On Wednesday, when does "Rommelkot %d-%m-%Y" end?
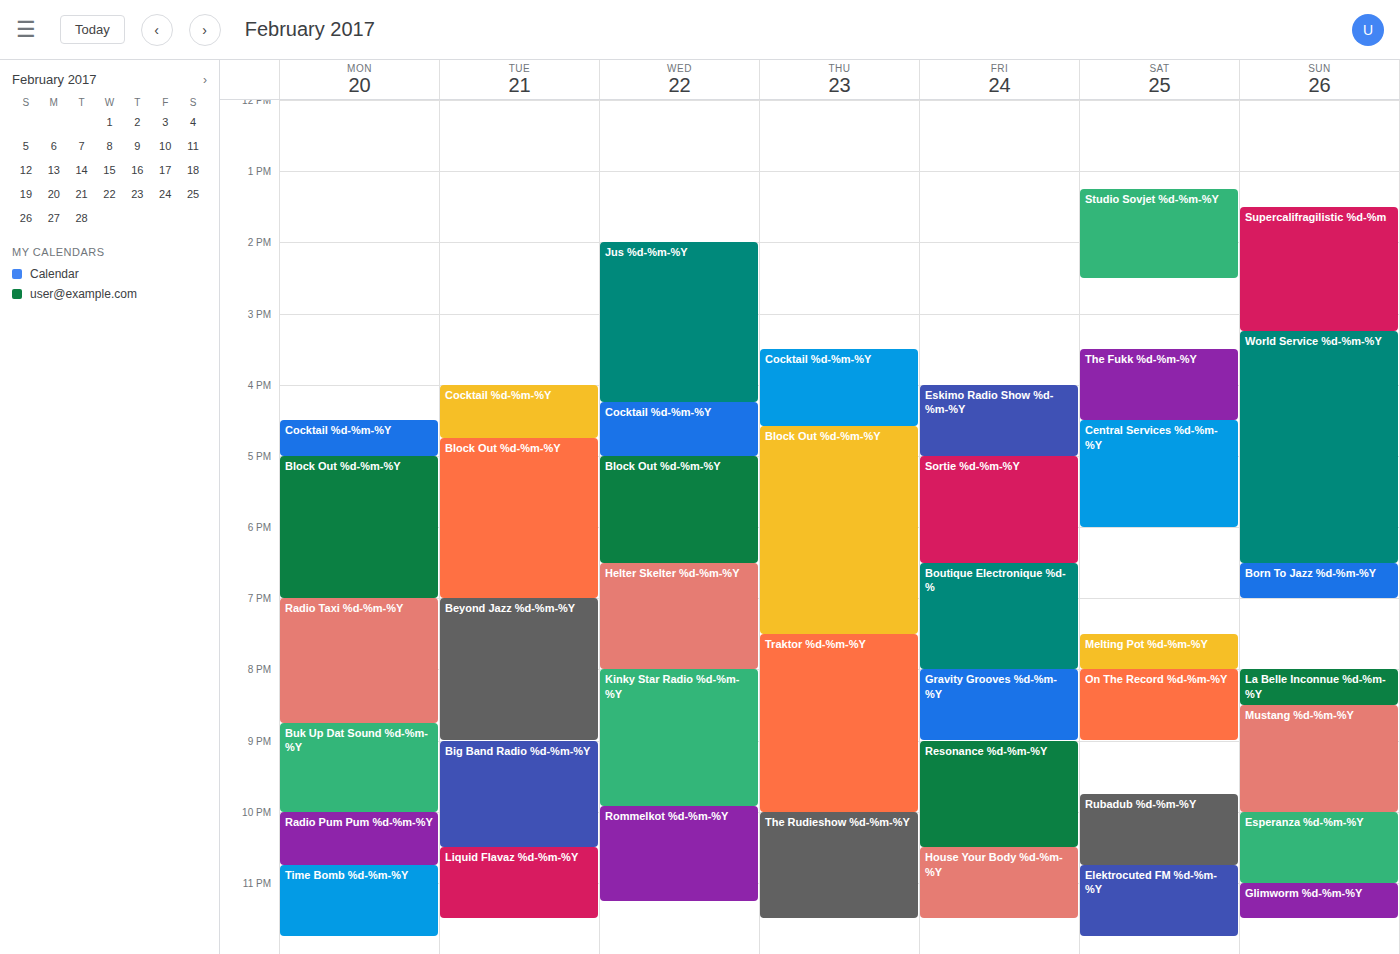
11:15 PM